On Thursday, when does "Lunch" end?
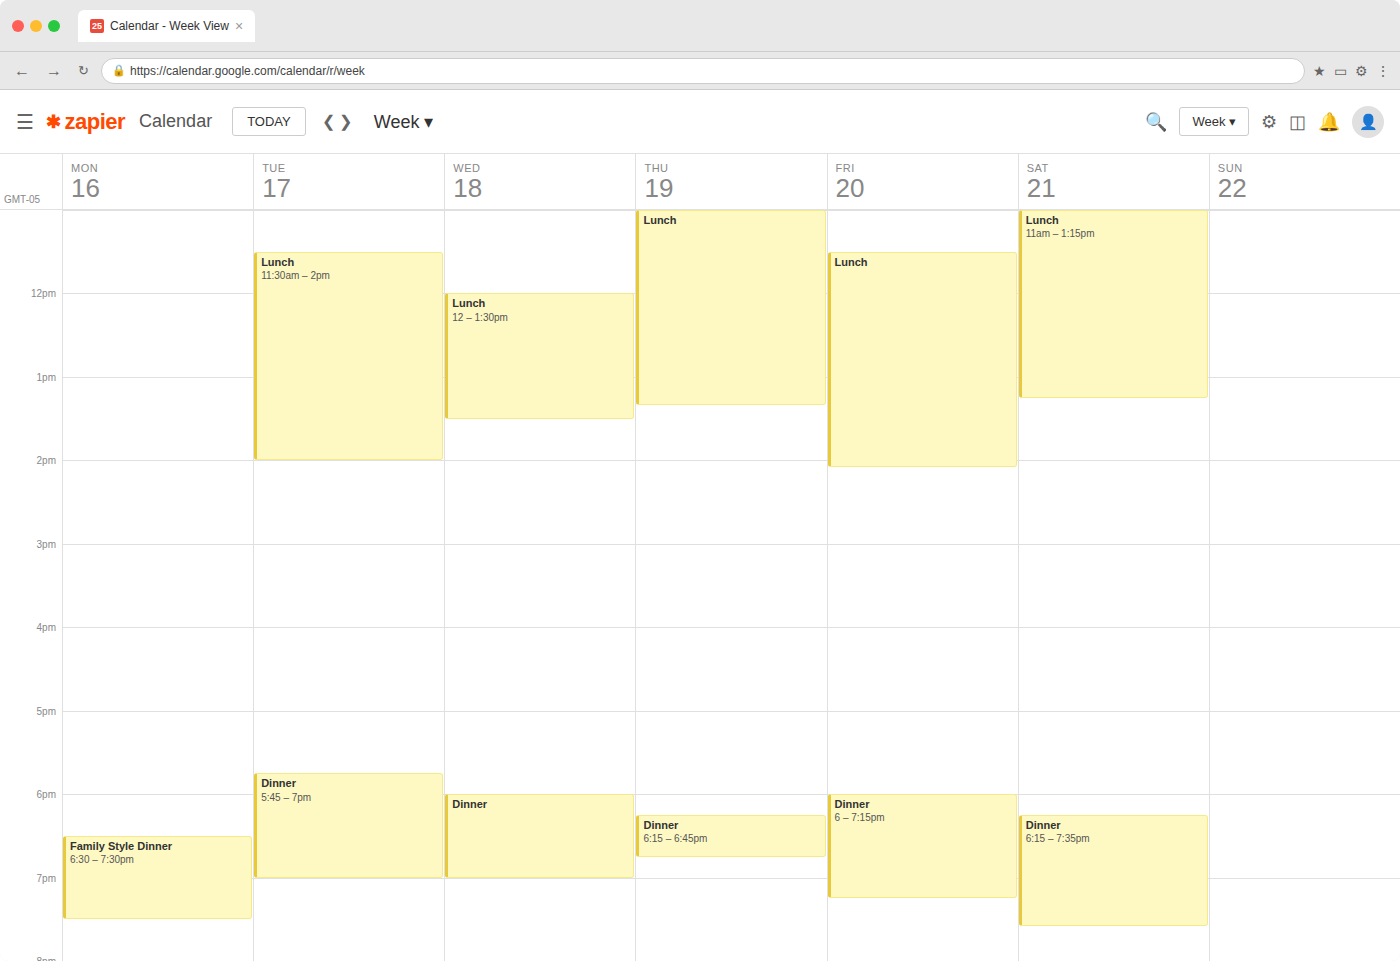
1:20 PM